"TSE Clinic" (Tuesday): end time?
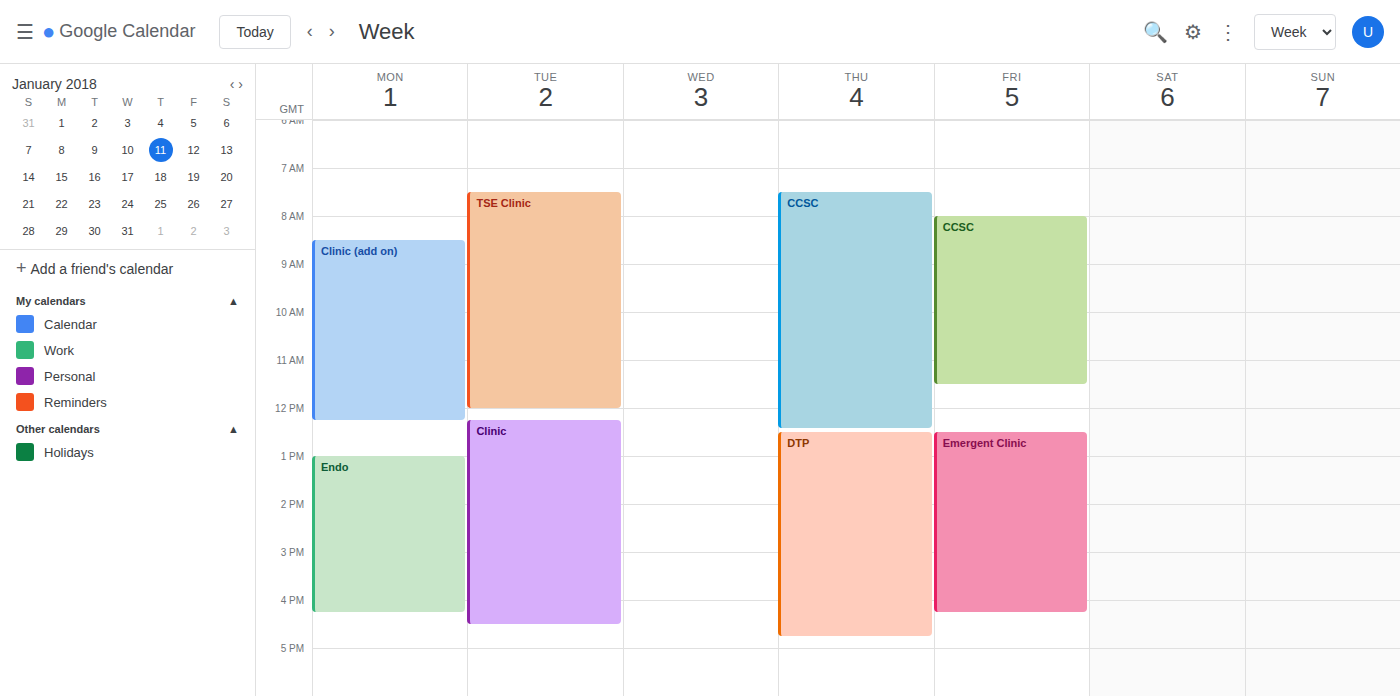
12:00 PM